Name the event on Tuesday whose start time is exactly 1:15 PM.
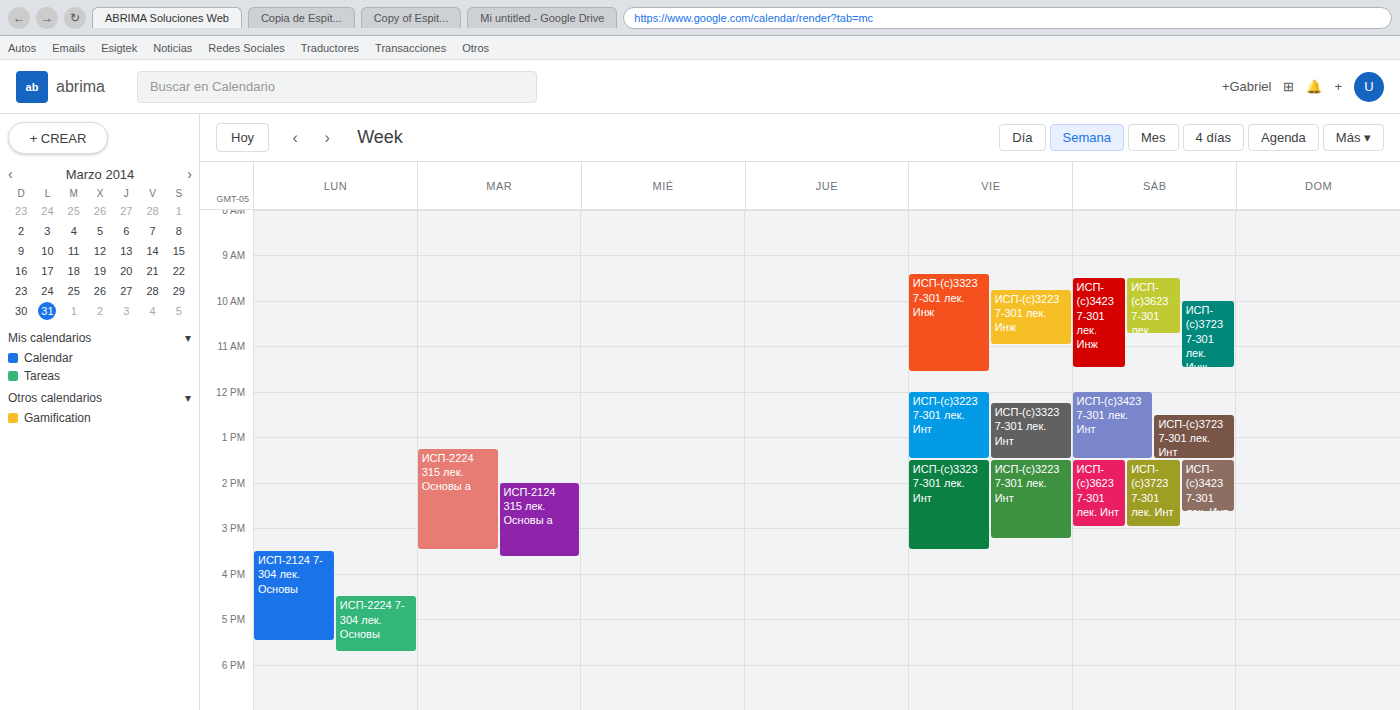
"ИСП-2224 315 лек. Основы а"